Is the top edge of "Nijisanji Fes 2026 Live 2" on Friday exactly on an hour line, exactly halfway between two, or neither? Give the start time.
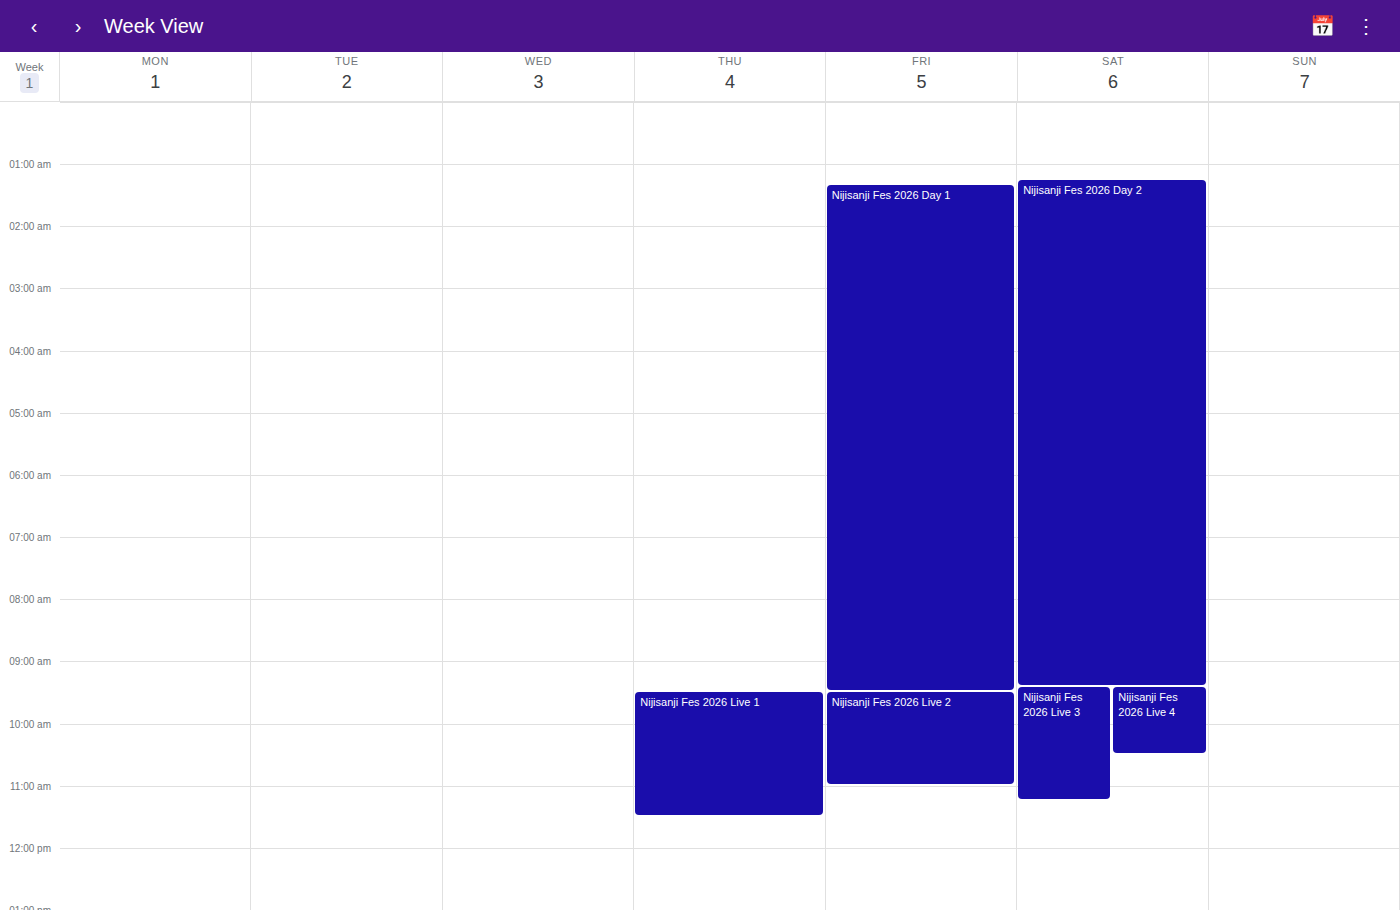
09:30 -- halfway between the 09:00 and 10:00 lines.